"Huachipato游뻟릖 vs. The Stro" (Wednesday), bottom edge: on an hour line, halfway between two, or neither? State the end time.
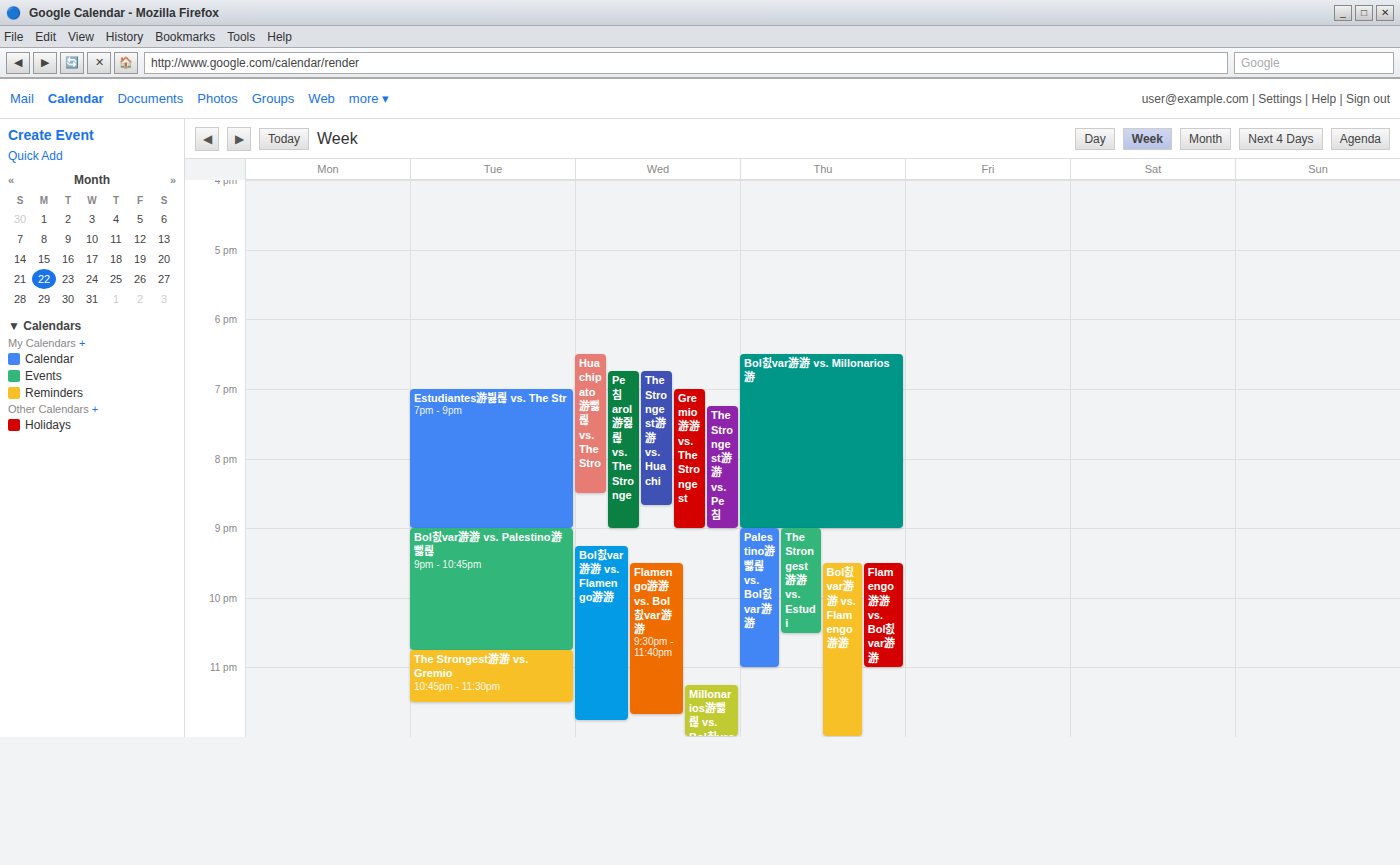
8:30 PM -- halfway between the 8 PM and 9 PM lines.